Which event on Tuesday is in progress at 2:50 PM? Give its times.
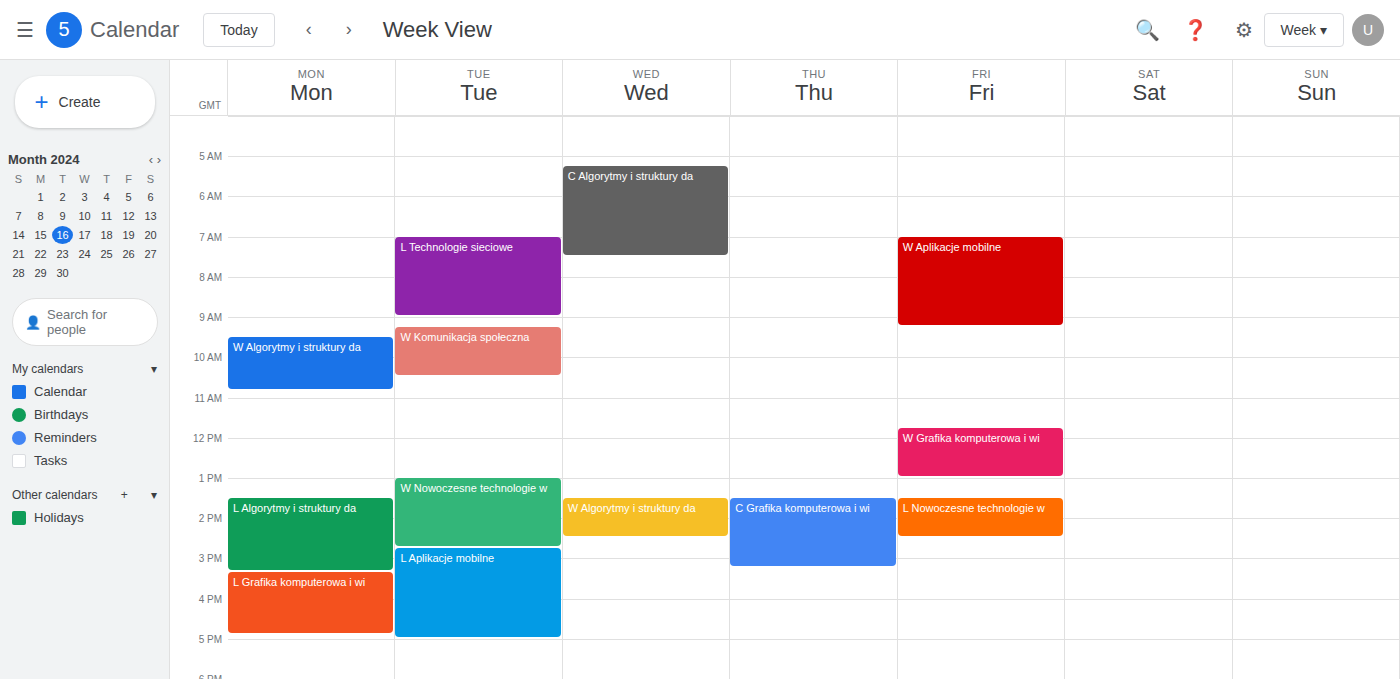
"L Aplikacje mobilne", 2:45 PM to 5:00 PM